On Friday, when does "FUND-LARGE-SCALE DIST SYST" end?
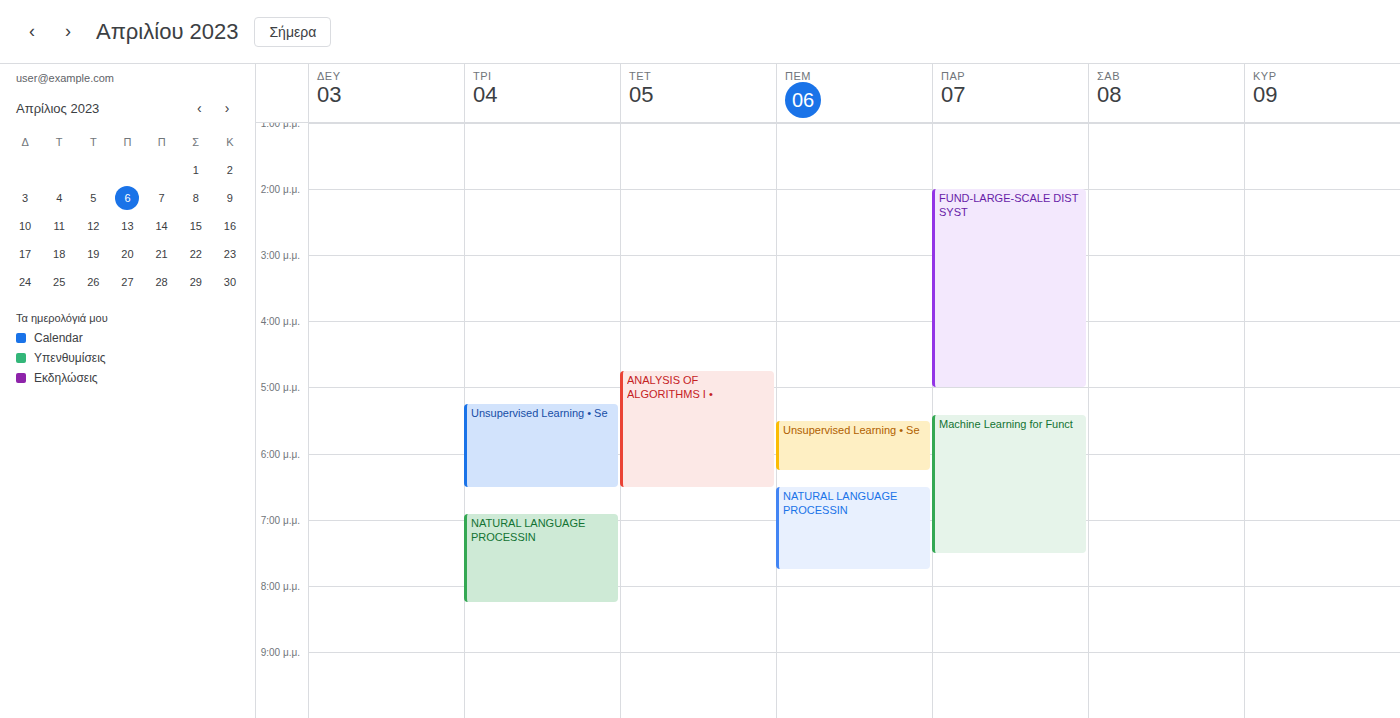
5:00 PM